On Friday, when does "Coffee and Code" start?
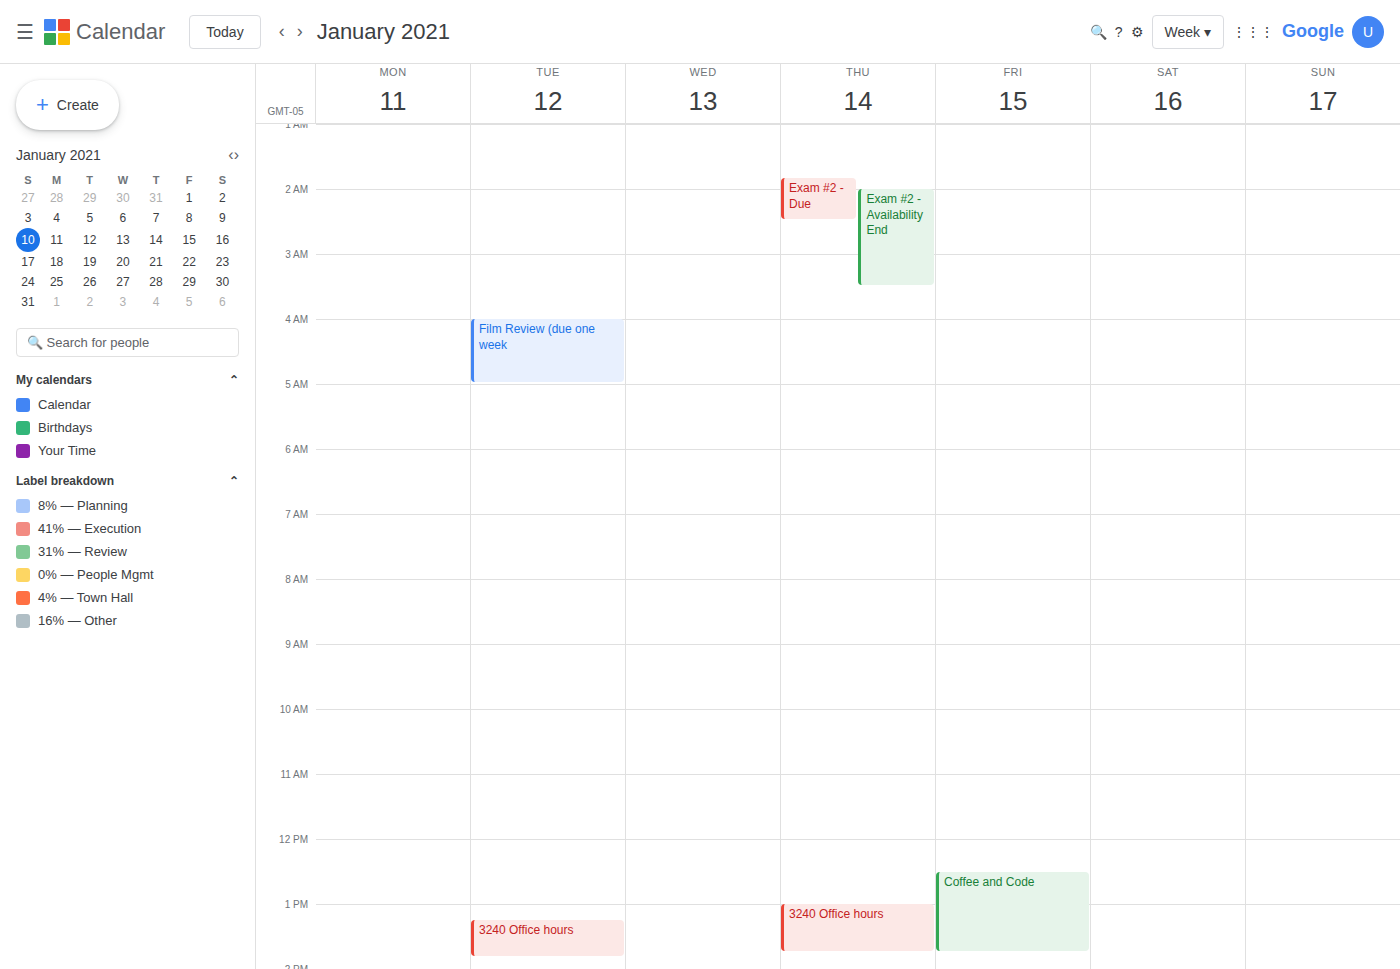
12:30